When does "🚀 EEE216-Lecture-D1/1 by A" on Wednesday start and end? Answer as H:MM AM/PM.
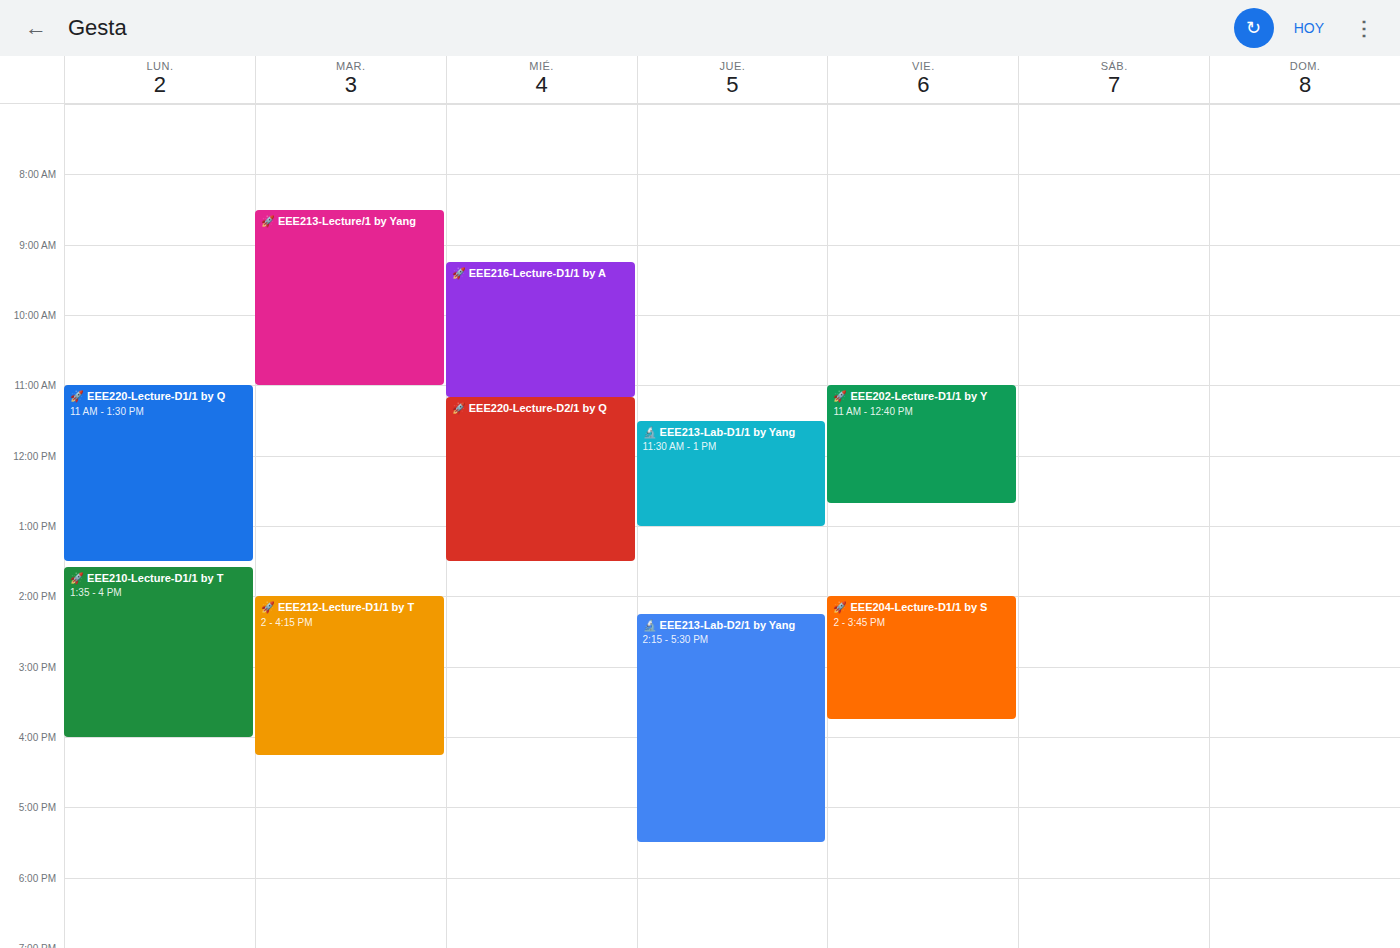
9:15 AM to 11:10 AM